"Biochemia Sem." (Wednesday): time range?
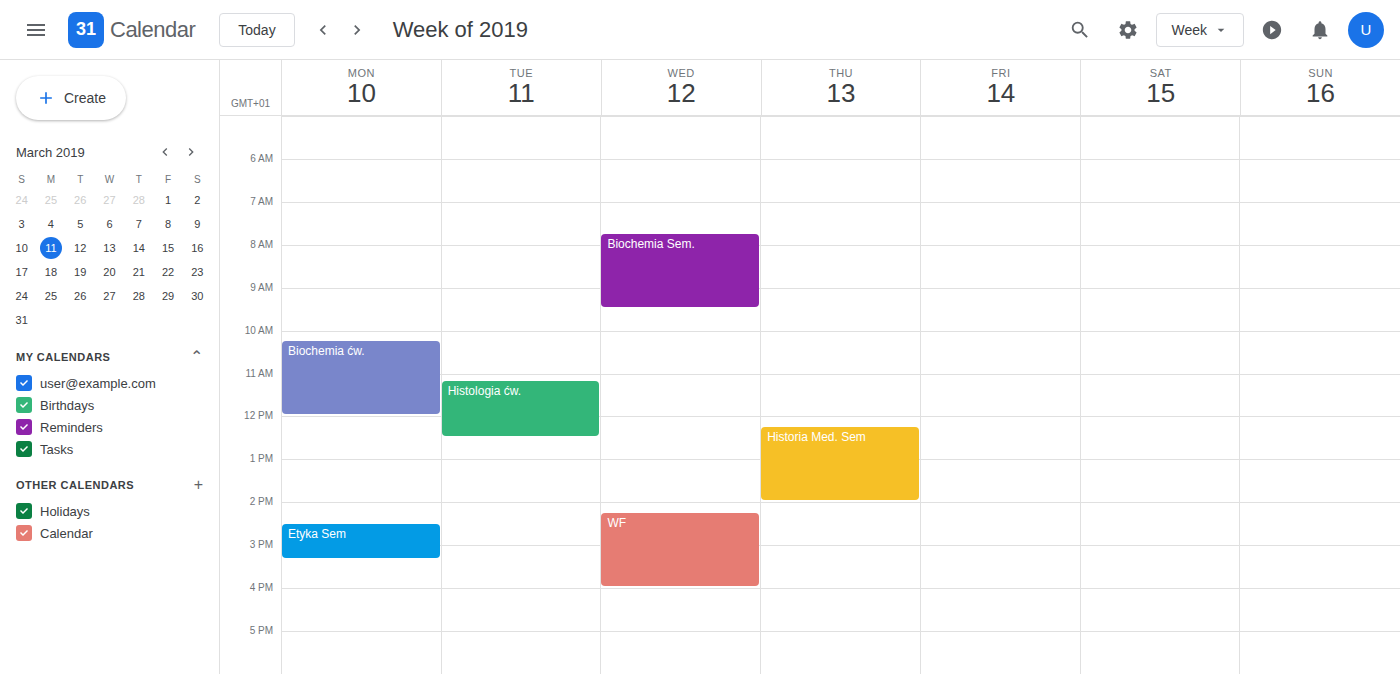
7:45 AM to 9:30 AM